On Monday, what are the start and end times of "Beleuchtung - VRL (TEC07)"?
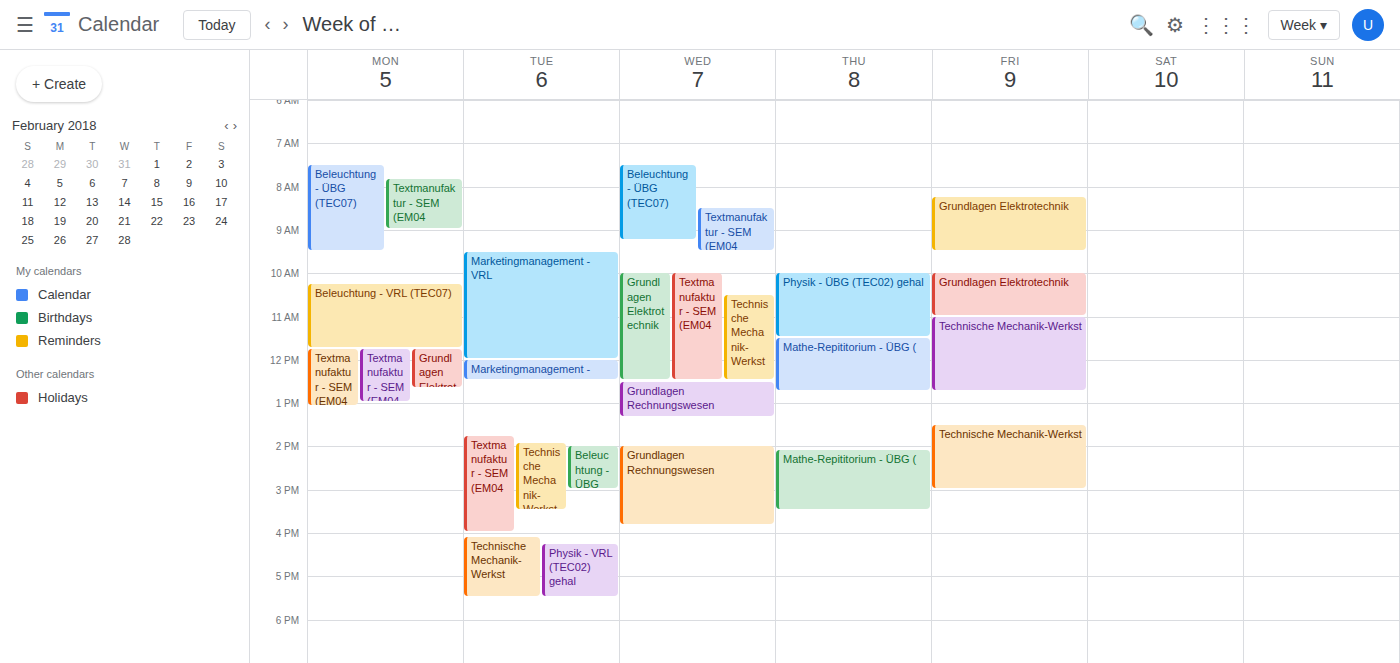
10:15 to 11:45